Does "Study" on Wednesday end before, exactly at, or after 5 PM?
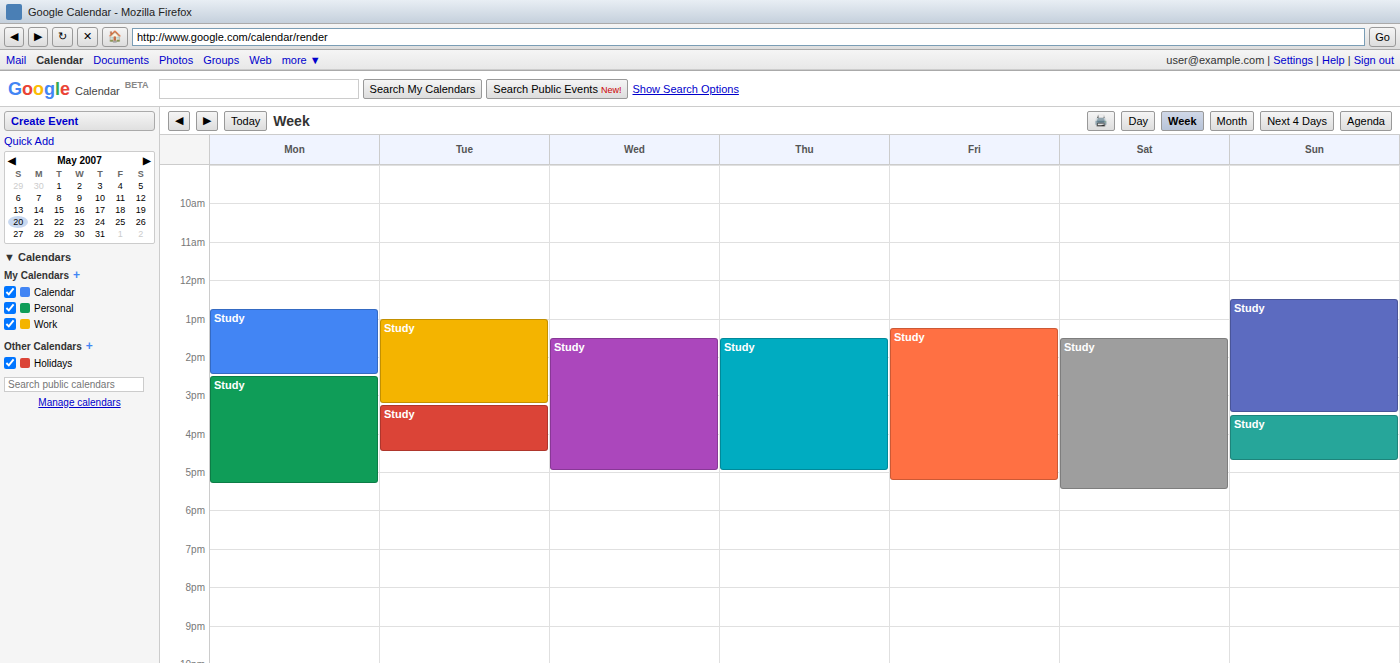
5:00 PM -- exactly at 5 PM, on the 5 PM line.